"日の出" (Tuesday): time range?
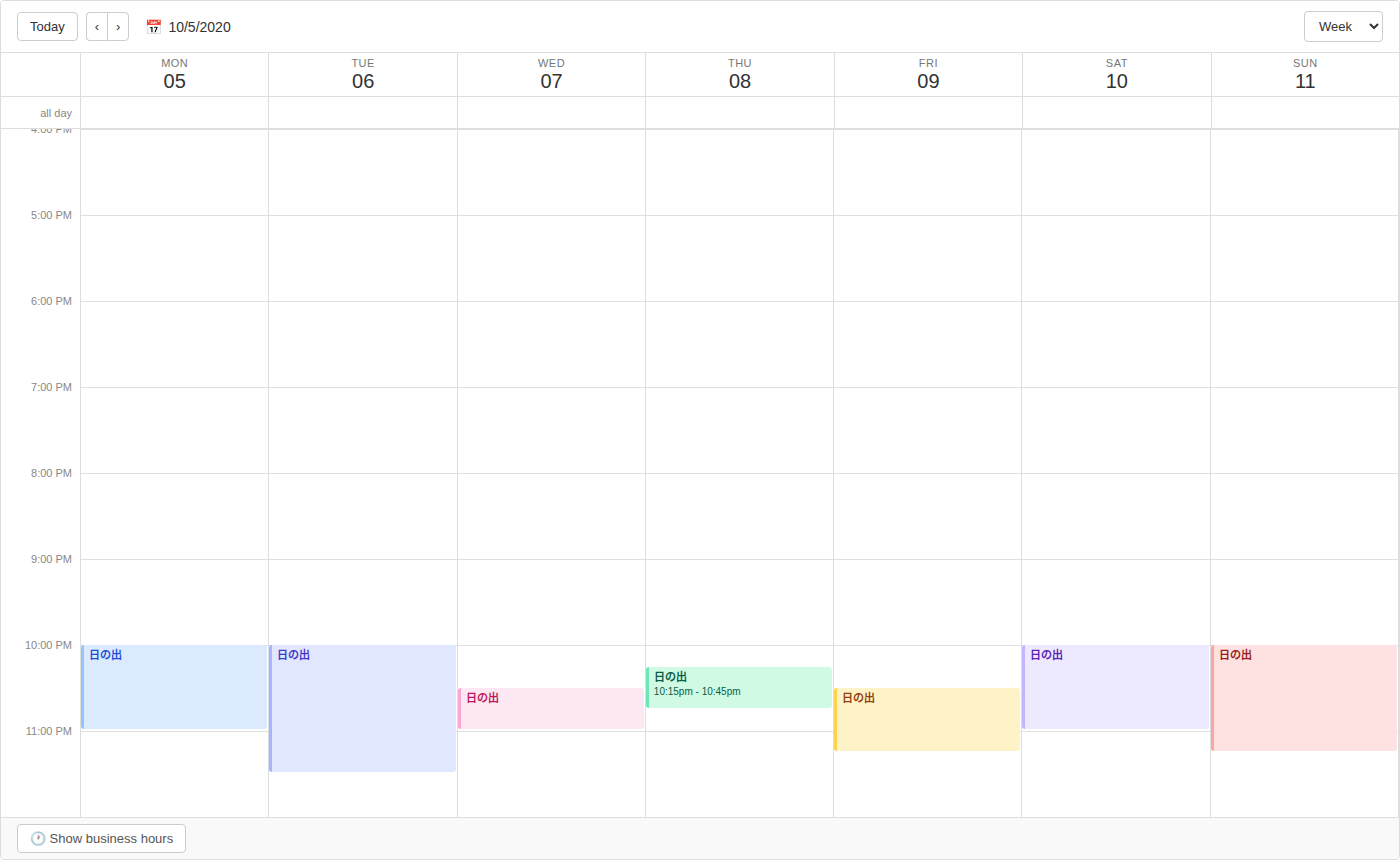
10:00 PM to 11:30 PM